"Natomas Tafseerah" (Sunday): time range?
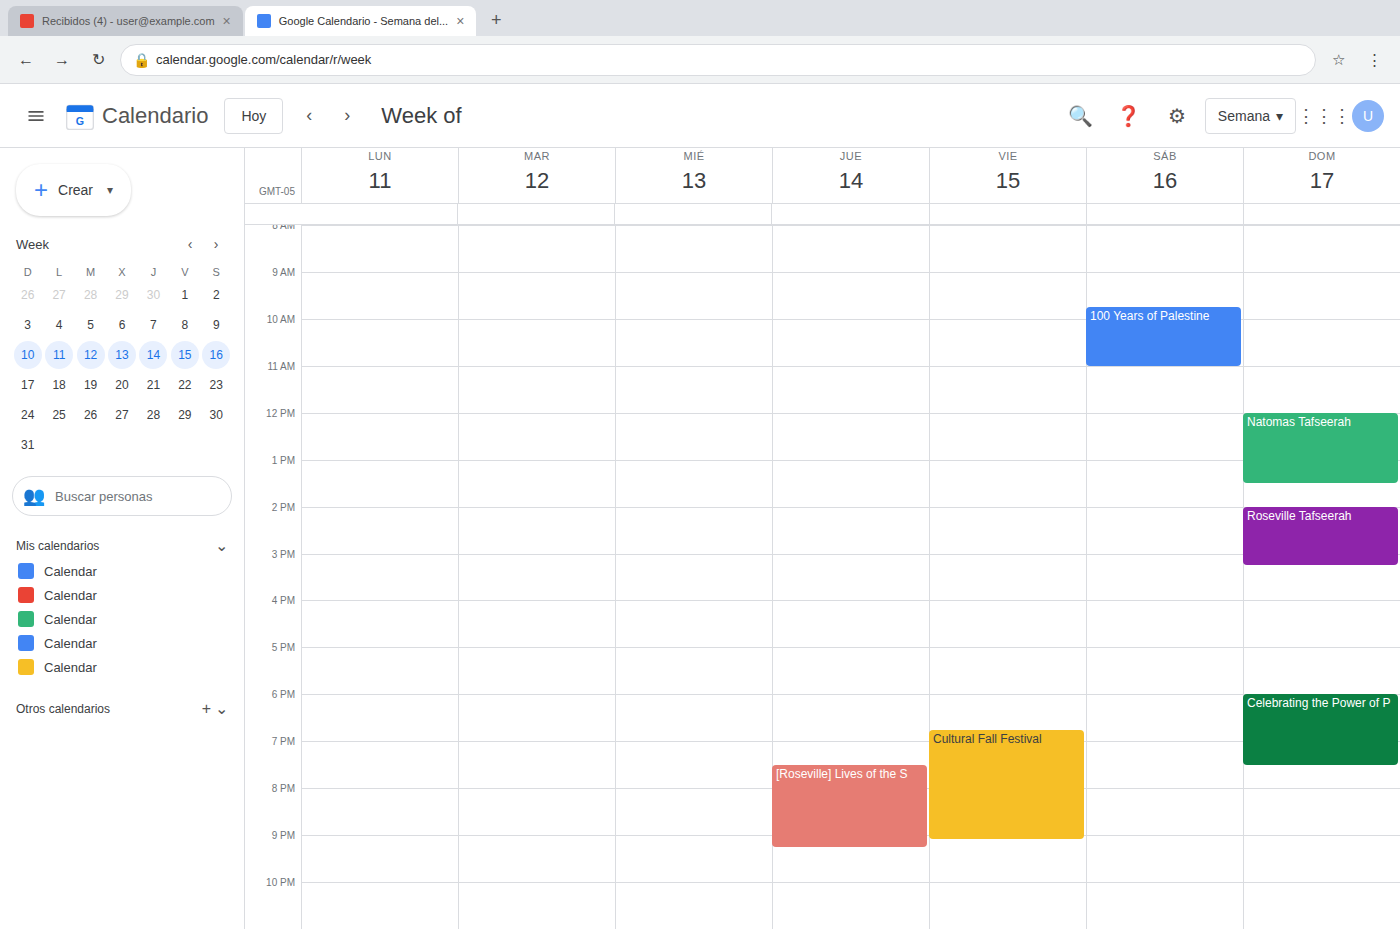
12:00 PM to 1:30 PM